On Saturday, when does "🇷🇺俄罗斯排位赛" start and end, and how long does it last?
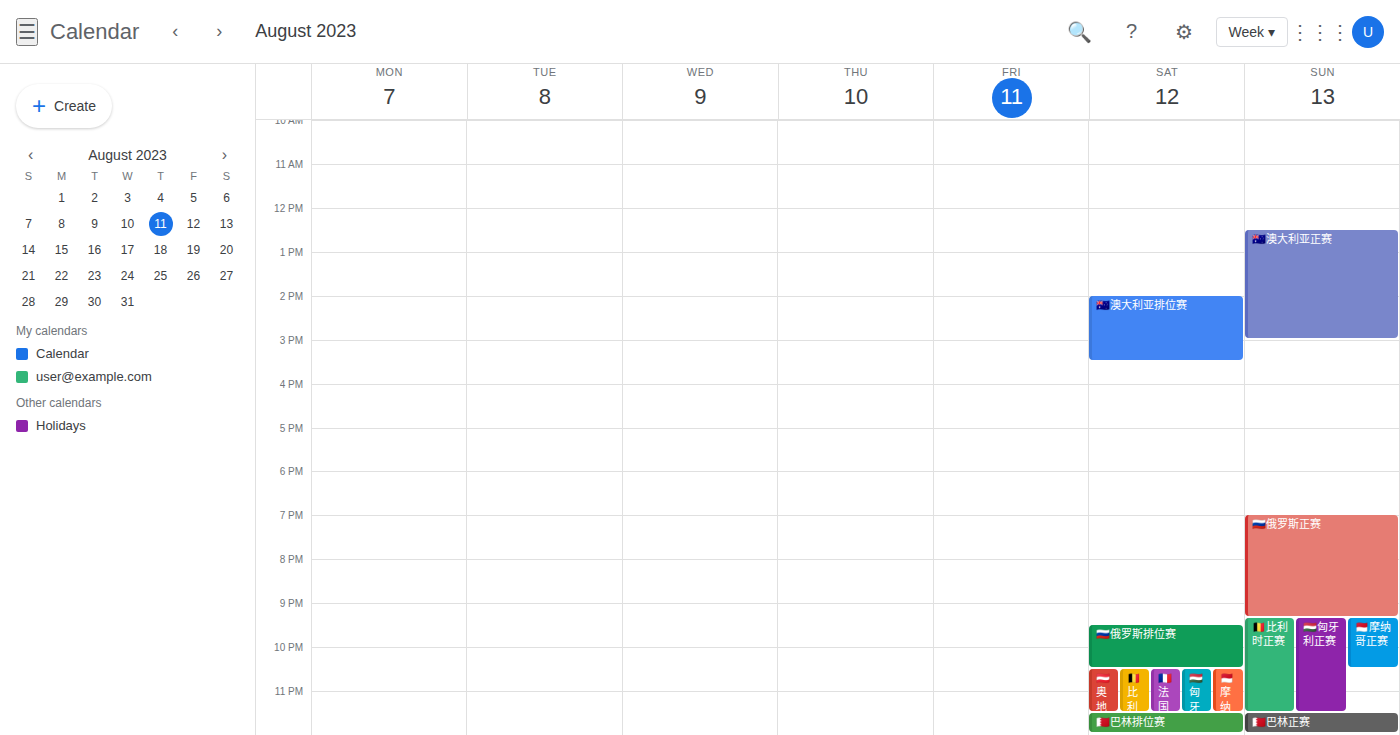
9:30 PM to 10:30 PM, 1 hour